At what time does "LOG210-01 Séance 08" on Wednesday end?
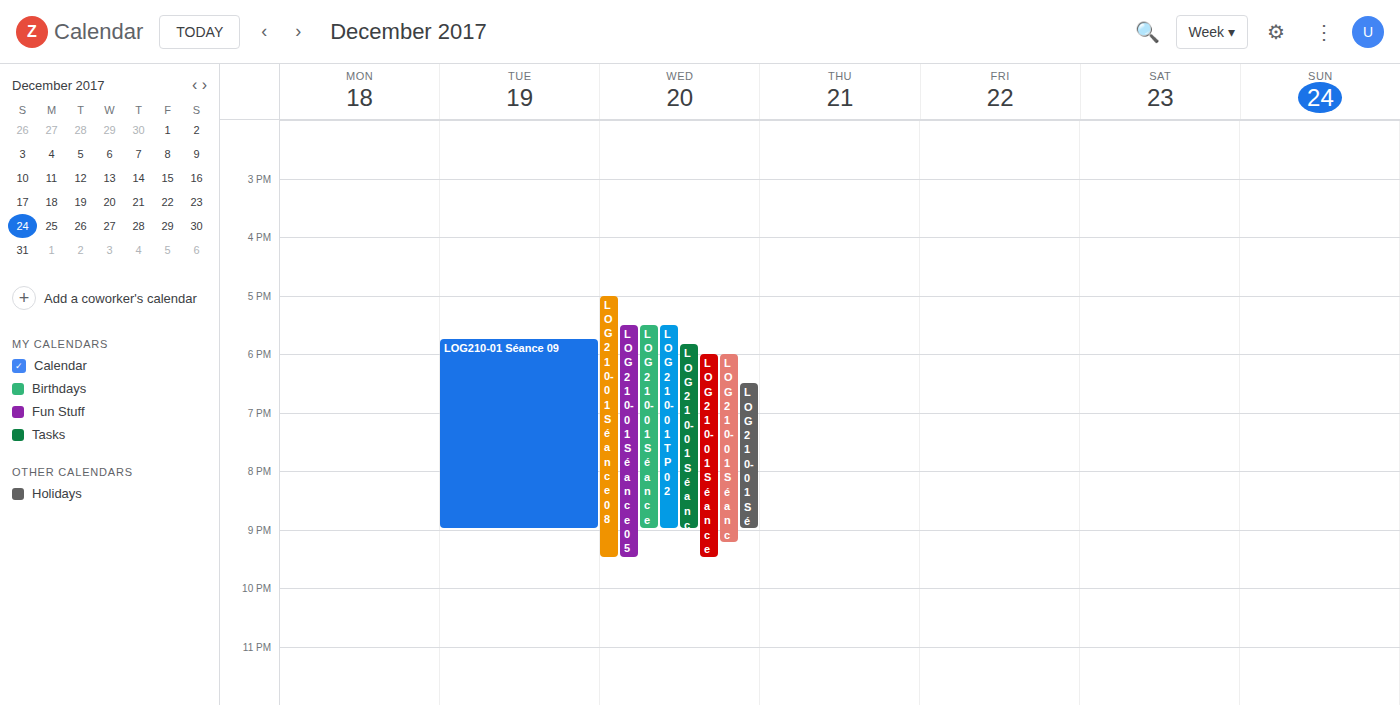
9:30 PM